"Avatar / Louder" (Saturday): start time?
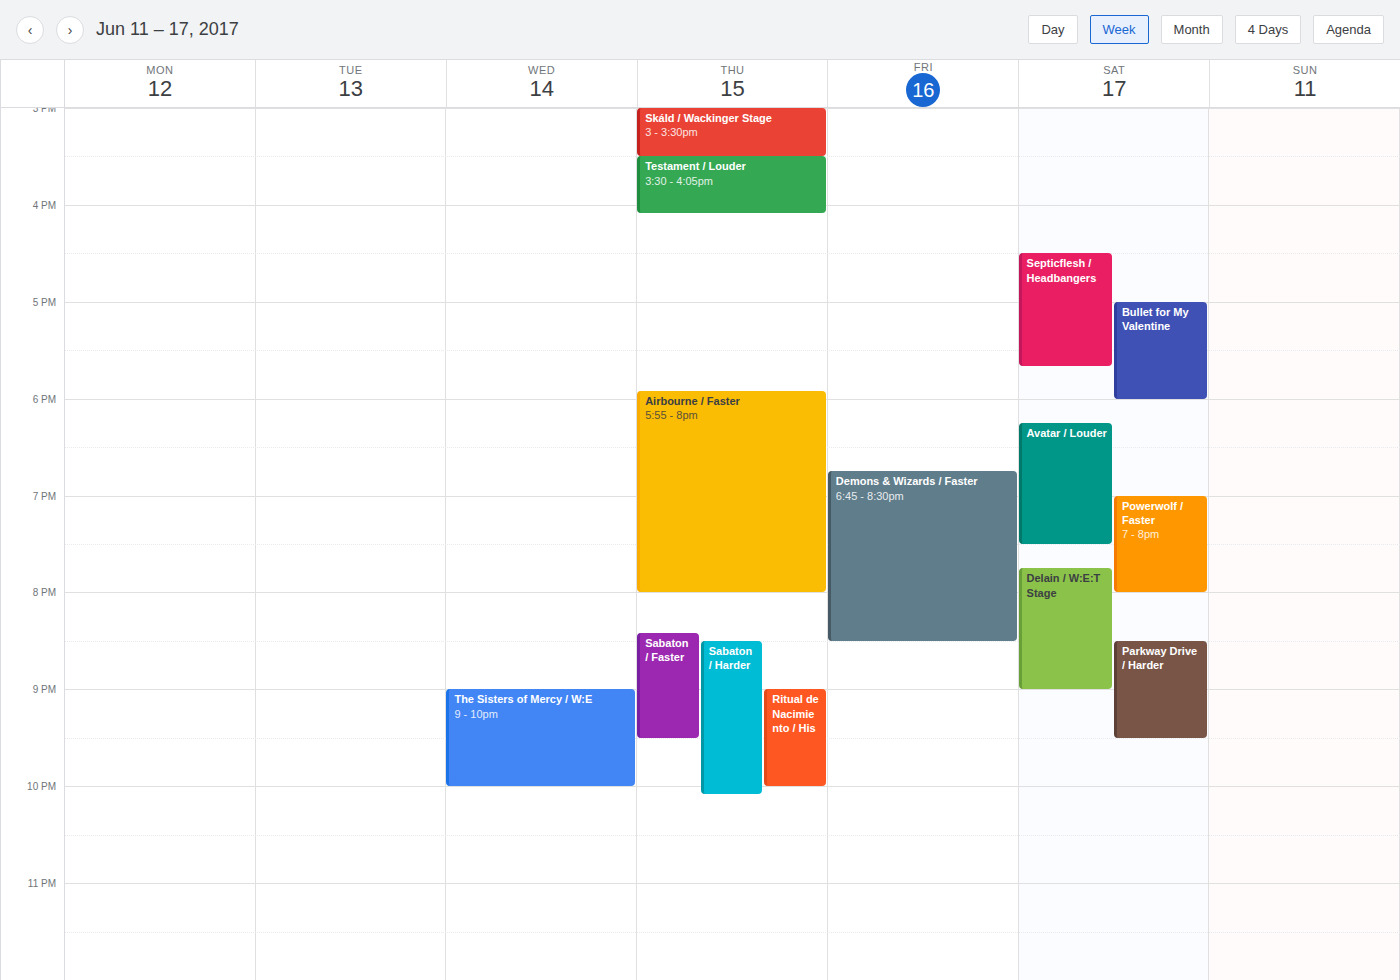
6:15 PM